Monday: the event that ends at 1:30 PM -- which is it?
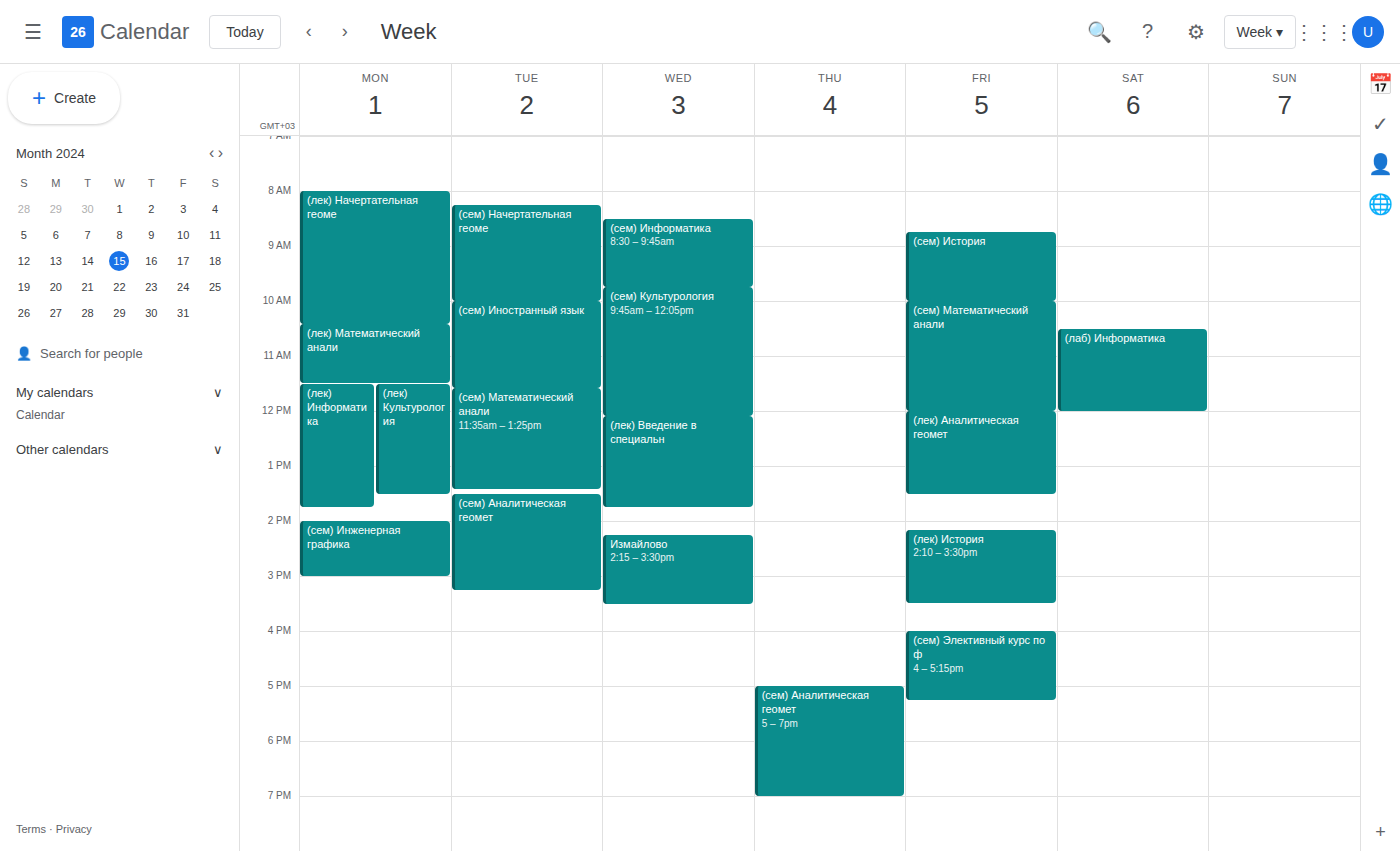
"(лек) Культурология"